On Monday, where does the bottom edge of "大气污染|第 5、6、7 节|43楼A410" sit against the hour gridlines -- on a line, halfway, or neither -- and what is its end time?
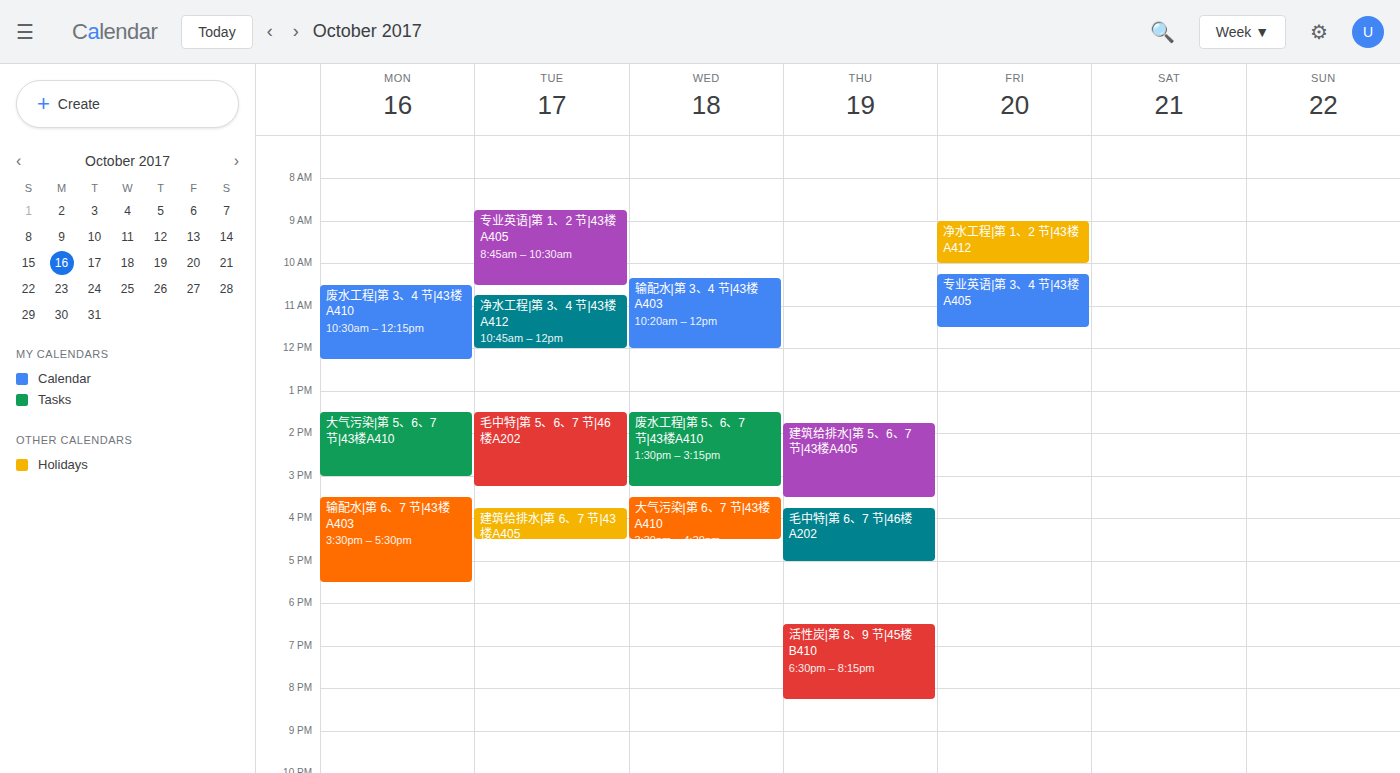
3:00 PM -- exactly on the 3 PM line.